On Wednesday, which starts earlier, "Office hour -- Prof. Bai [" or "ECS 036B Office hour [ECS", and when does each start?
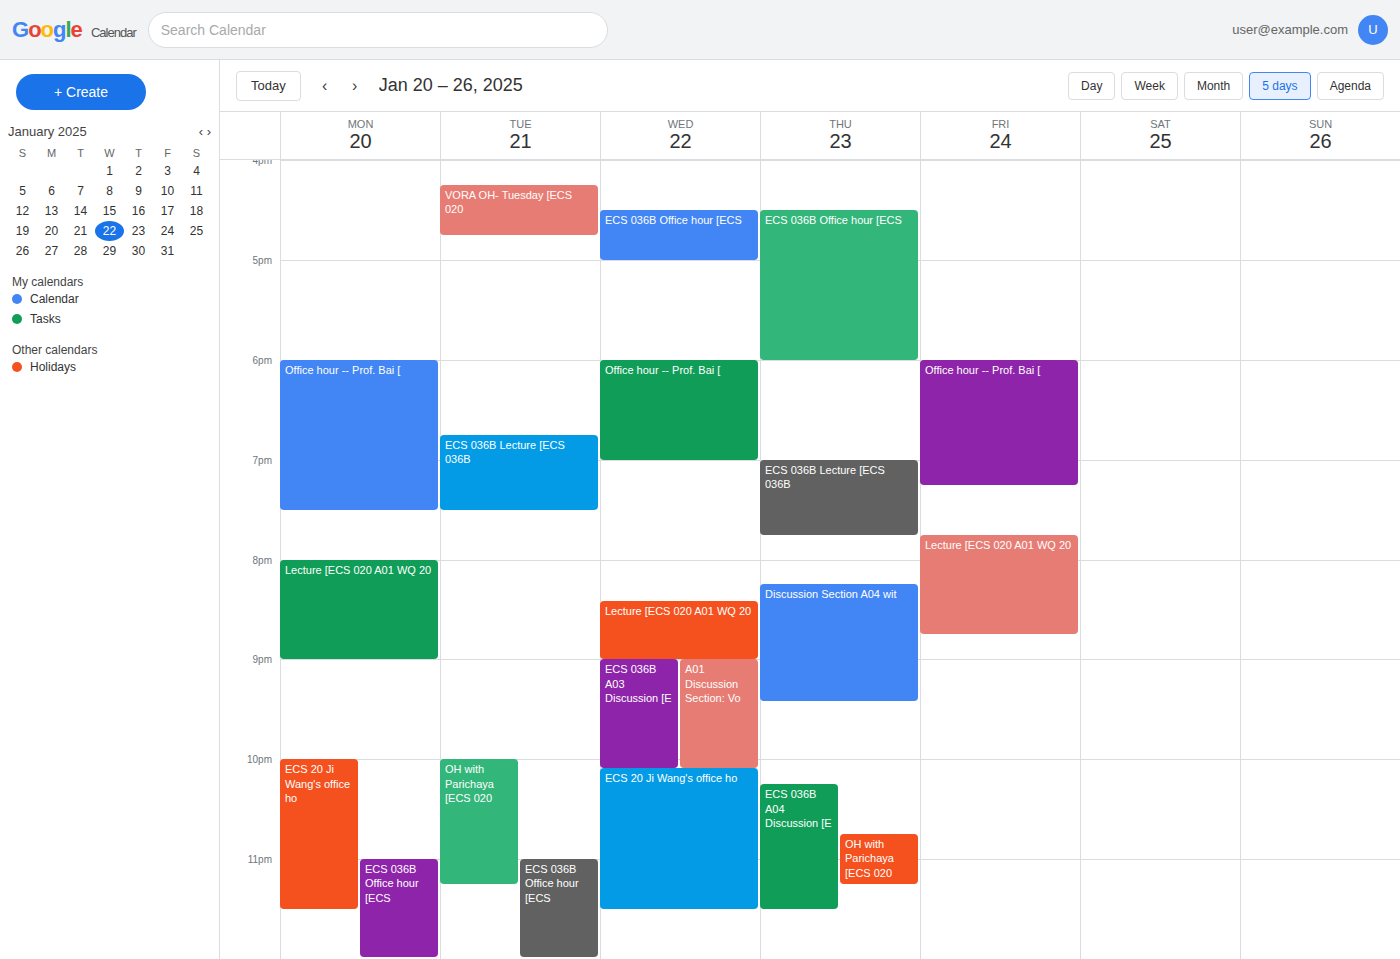
"ECS 036B Office hour [ECS" 4:30 PM; "Office hour -- Prof. Bai [" 6:00 PM.